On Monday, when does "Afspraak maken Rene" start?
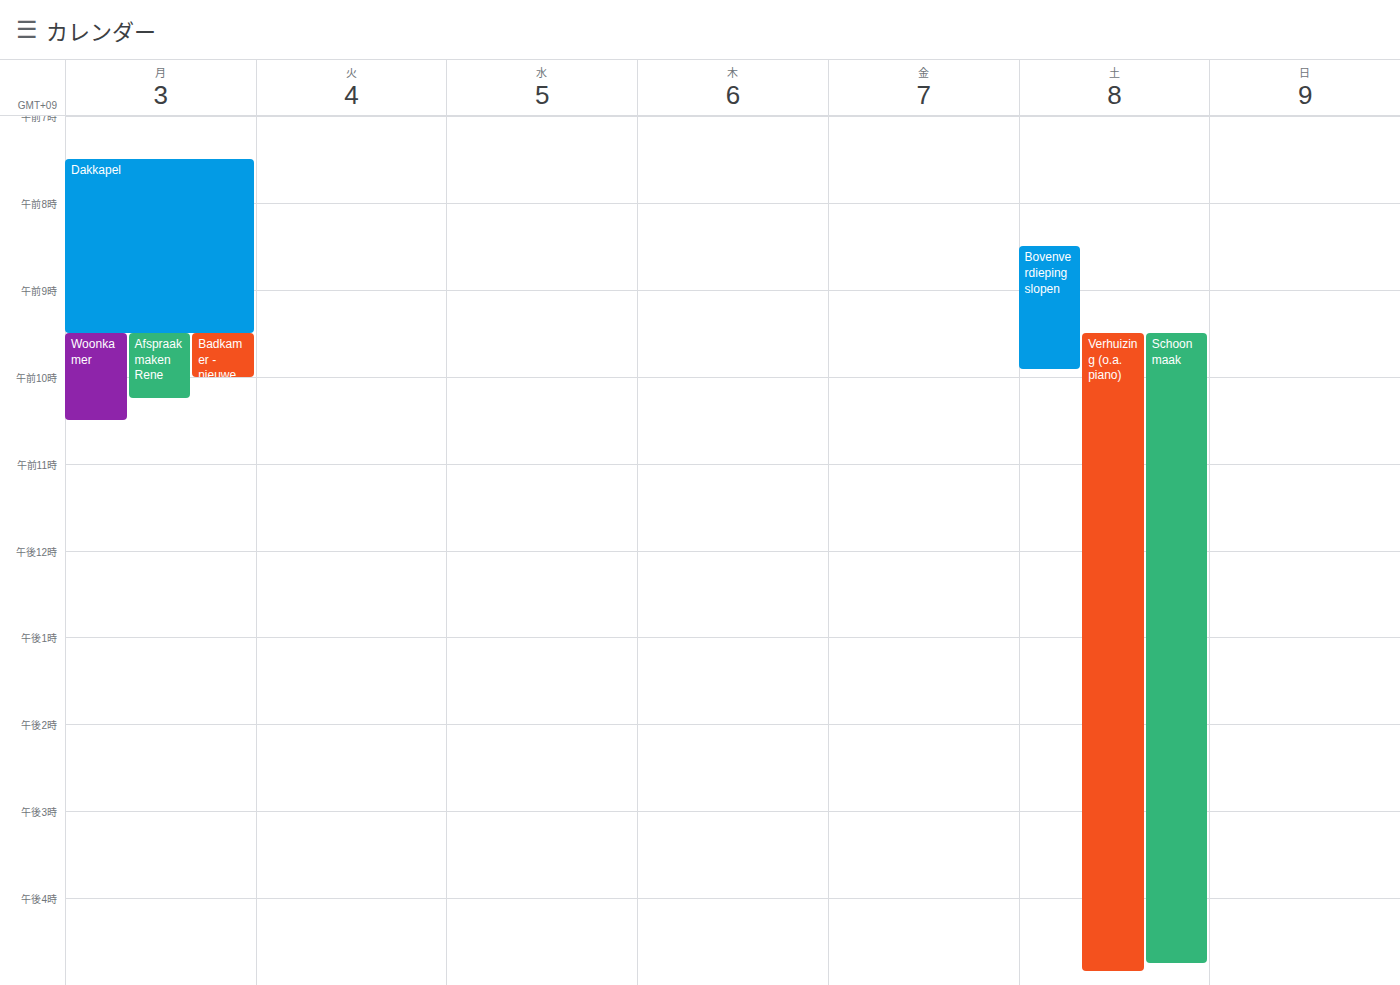
9:30 AM